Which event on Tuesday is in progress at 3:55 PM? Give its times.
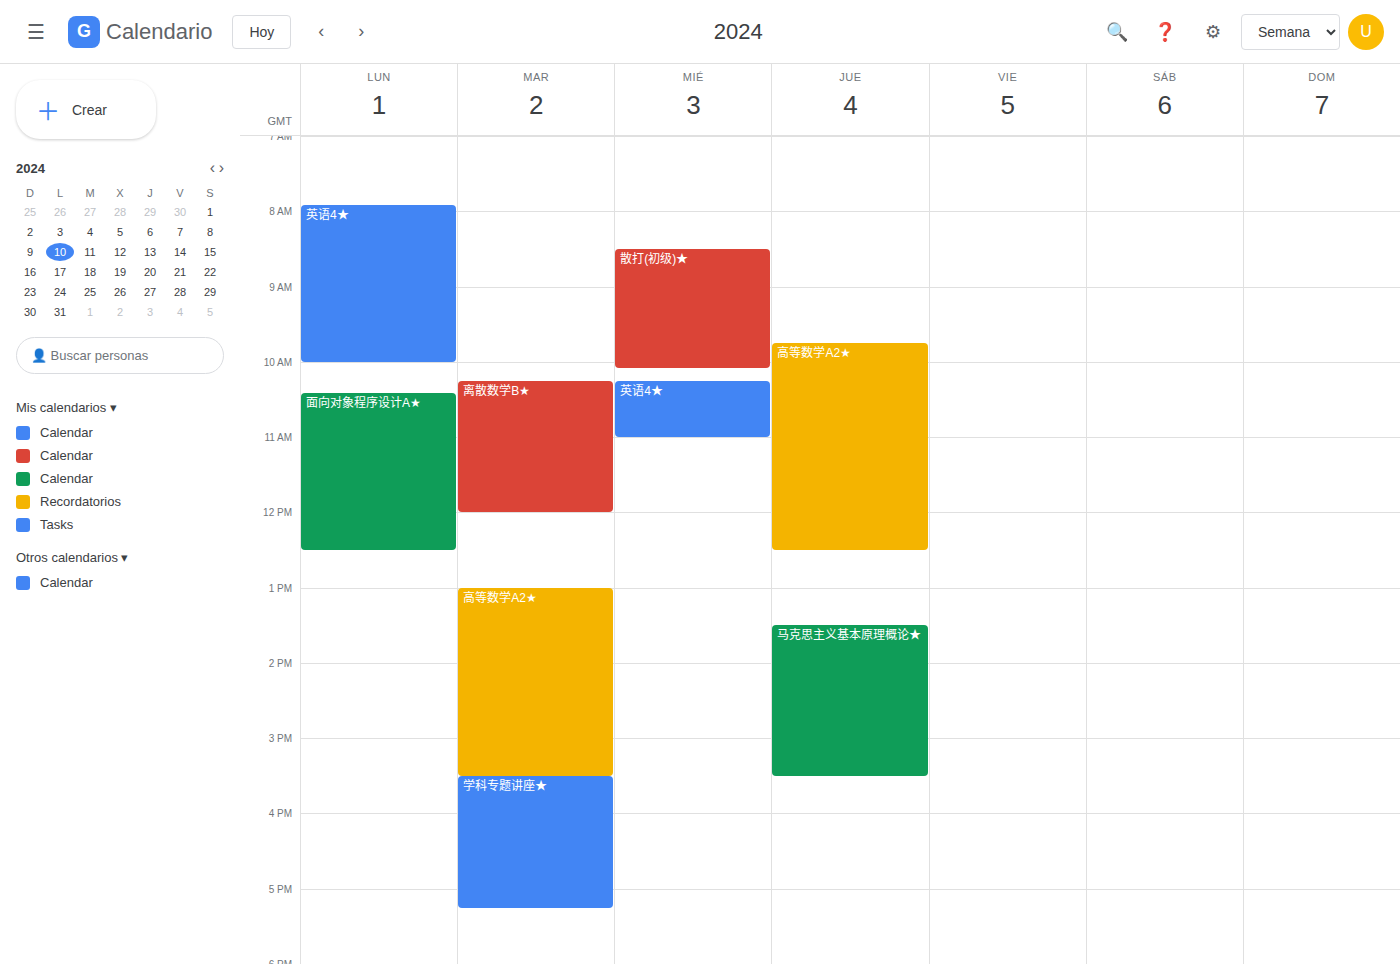
"学科专题讲座★", 3:30 PM to 5:15 PM